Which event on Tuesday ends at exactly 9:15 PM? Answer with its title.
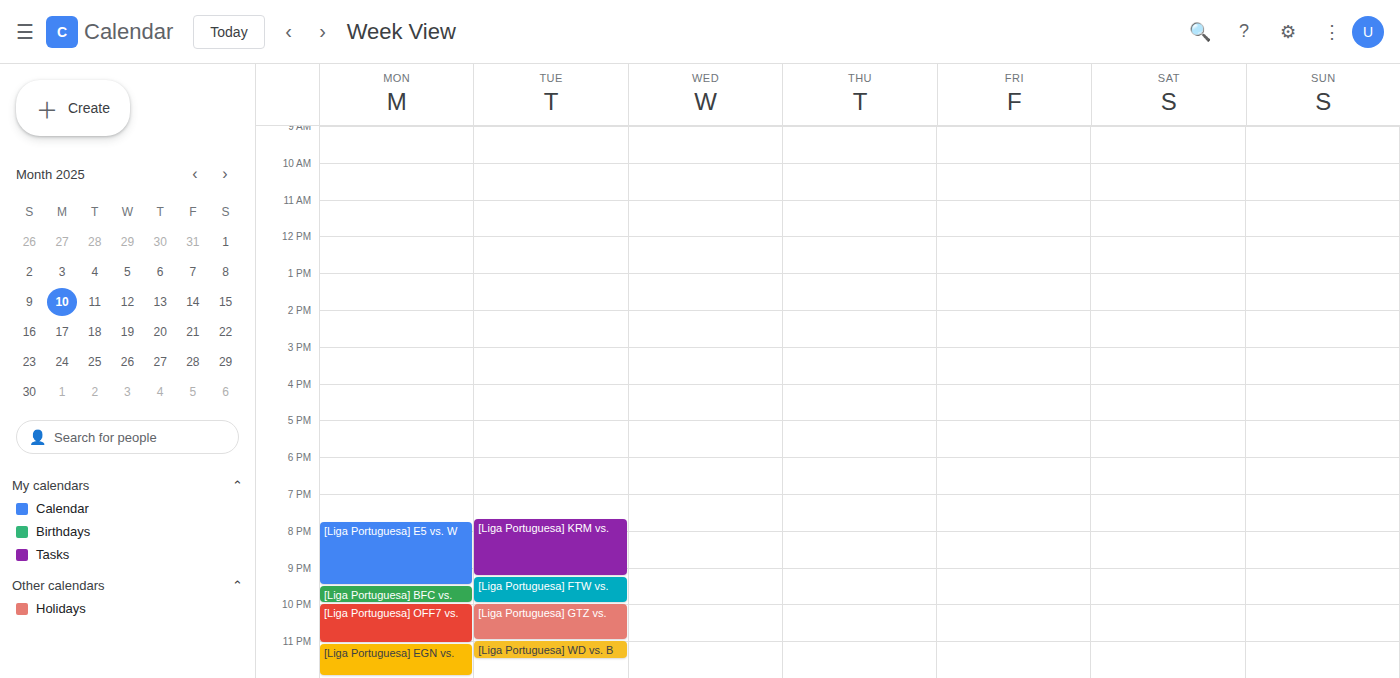
"[Liga Portuguesa] KRM vs."